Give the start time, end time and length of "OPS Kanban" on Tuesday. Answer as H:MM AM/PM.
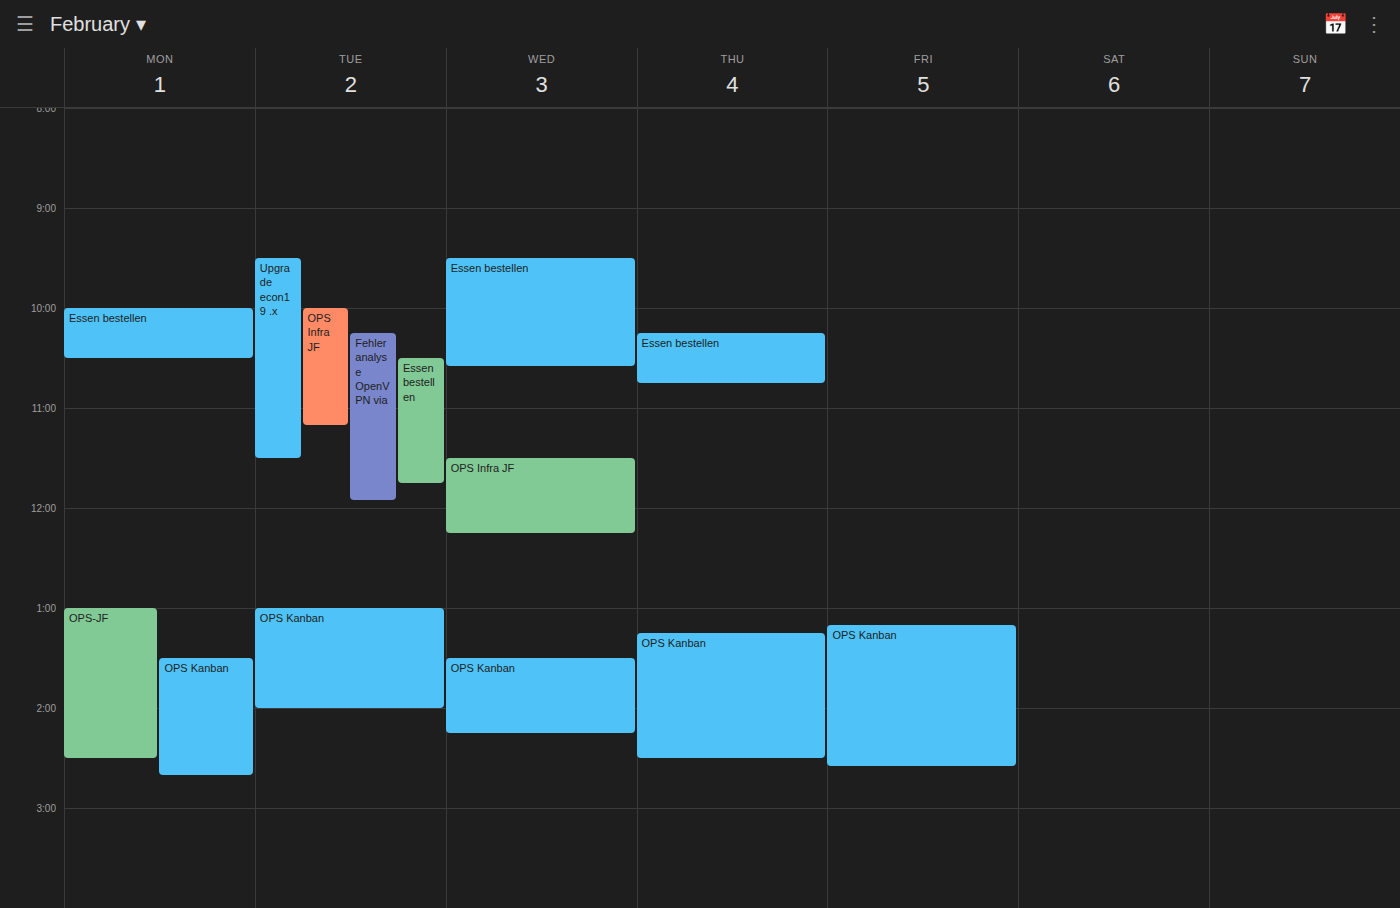
1:00 PM to 2:00 PM, 1 hour